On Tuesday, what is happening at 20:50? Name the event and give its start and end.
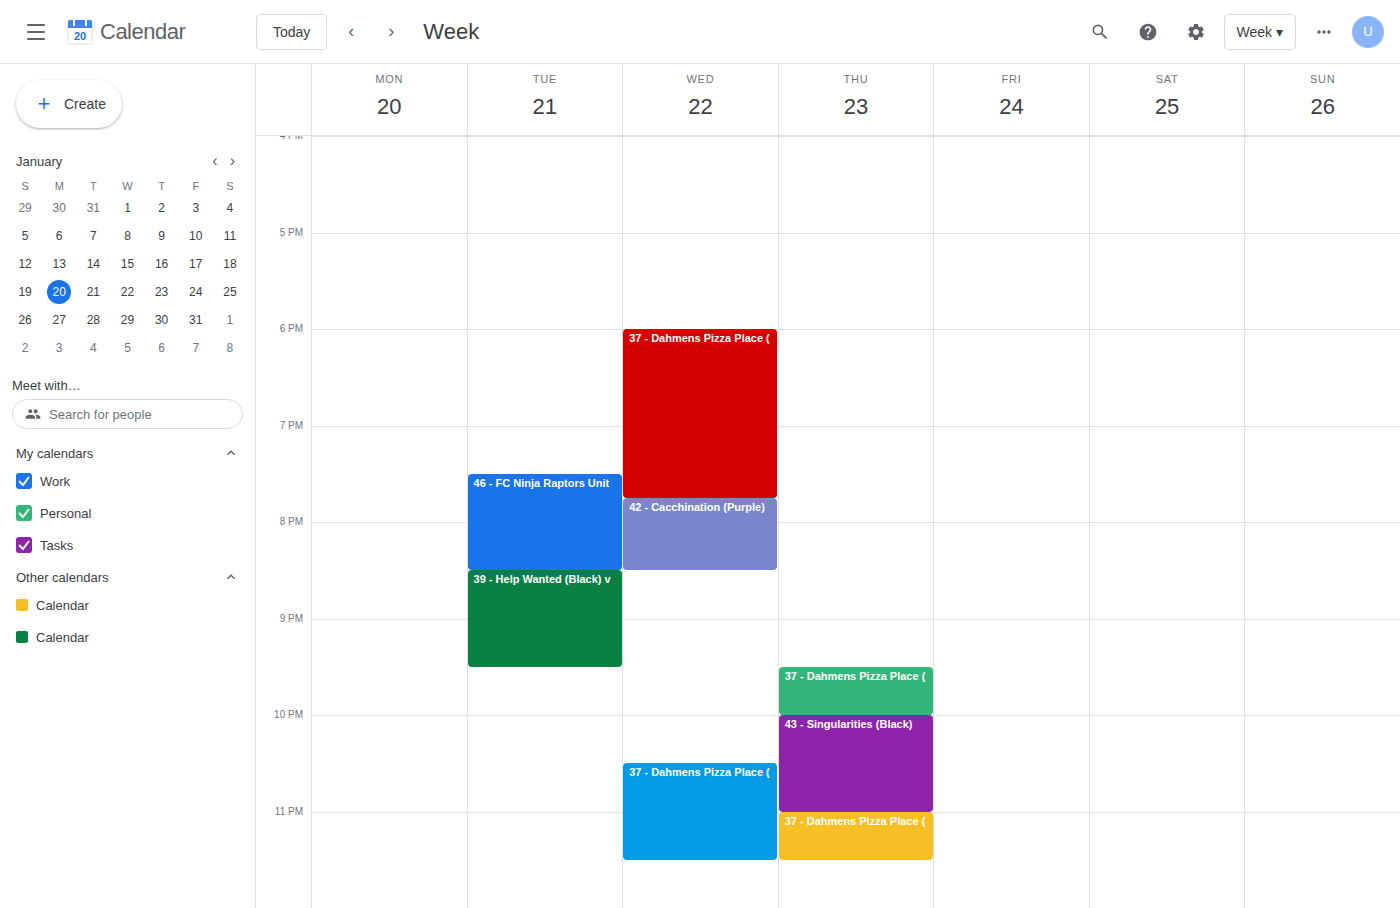
"39 - Help Wanted (Black) v", 20:30 to 21:30